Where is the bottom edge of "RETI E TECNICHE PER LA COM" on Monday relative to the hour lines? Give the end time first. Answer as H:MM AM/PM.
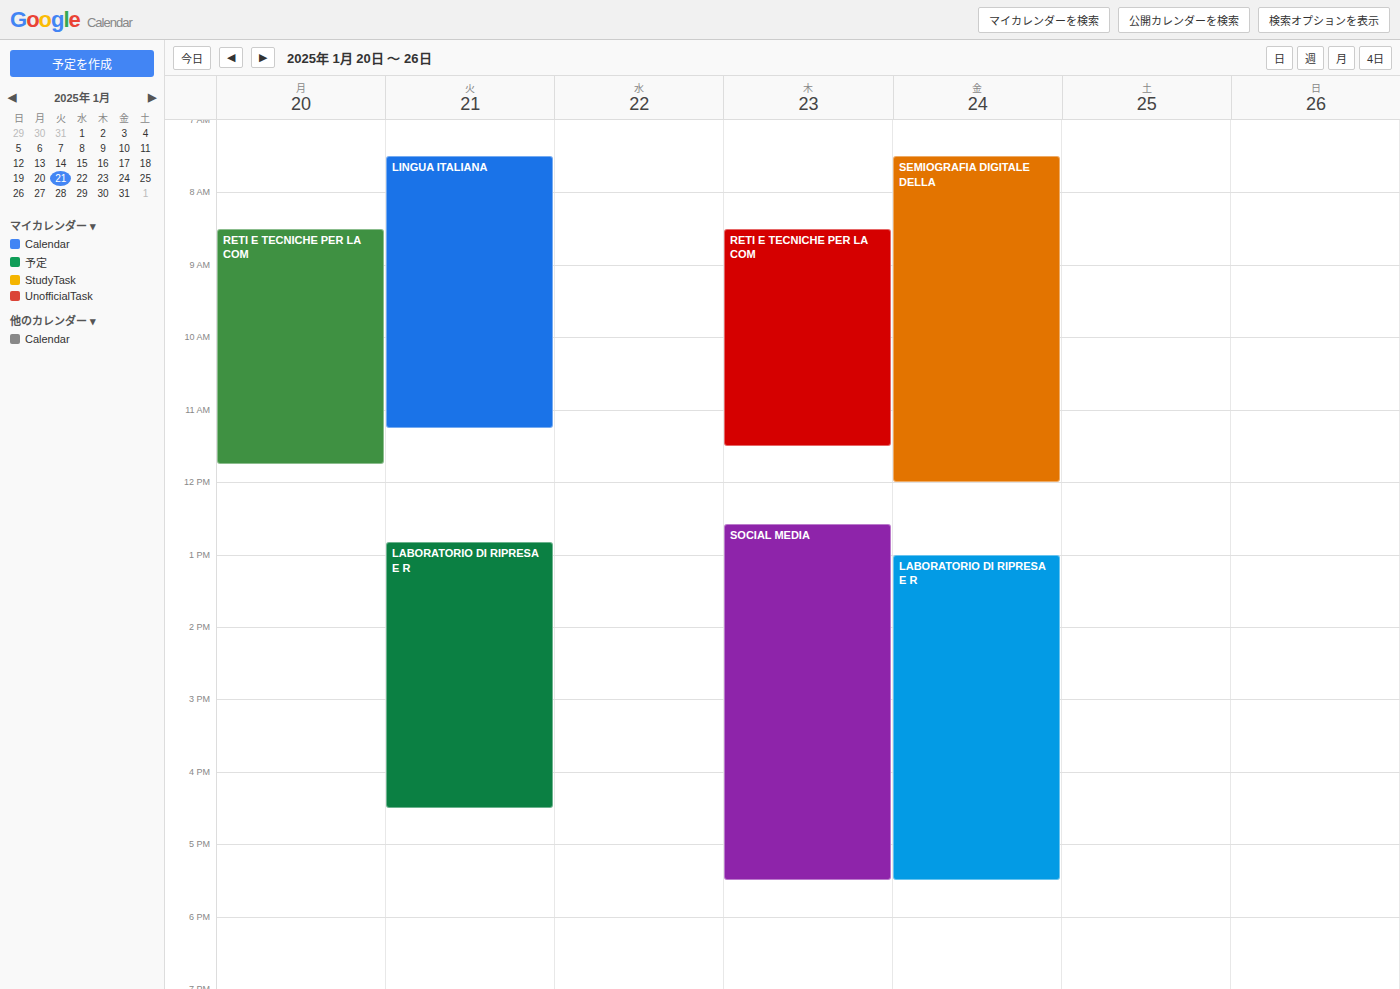
11:45 AM -- neither: three quarters of the way from the 11 AM line to the 12 PM line.